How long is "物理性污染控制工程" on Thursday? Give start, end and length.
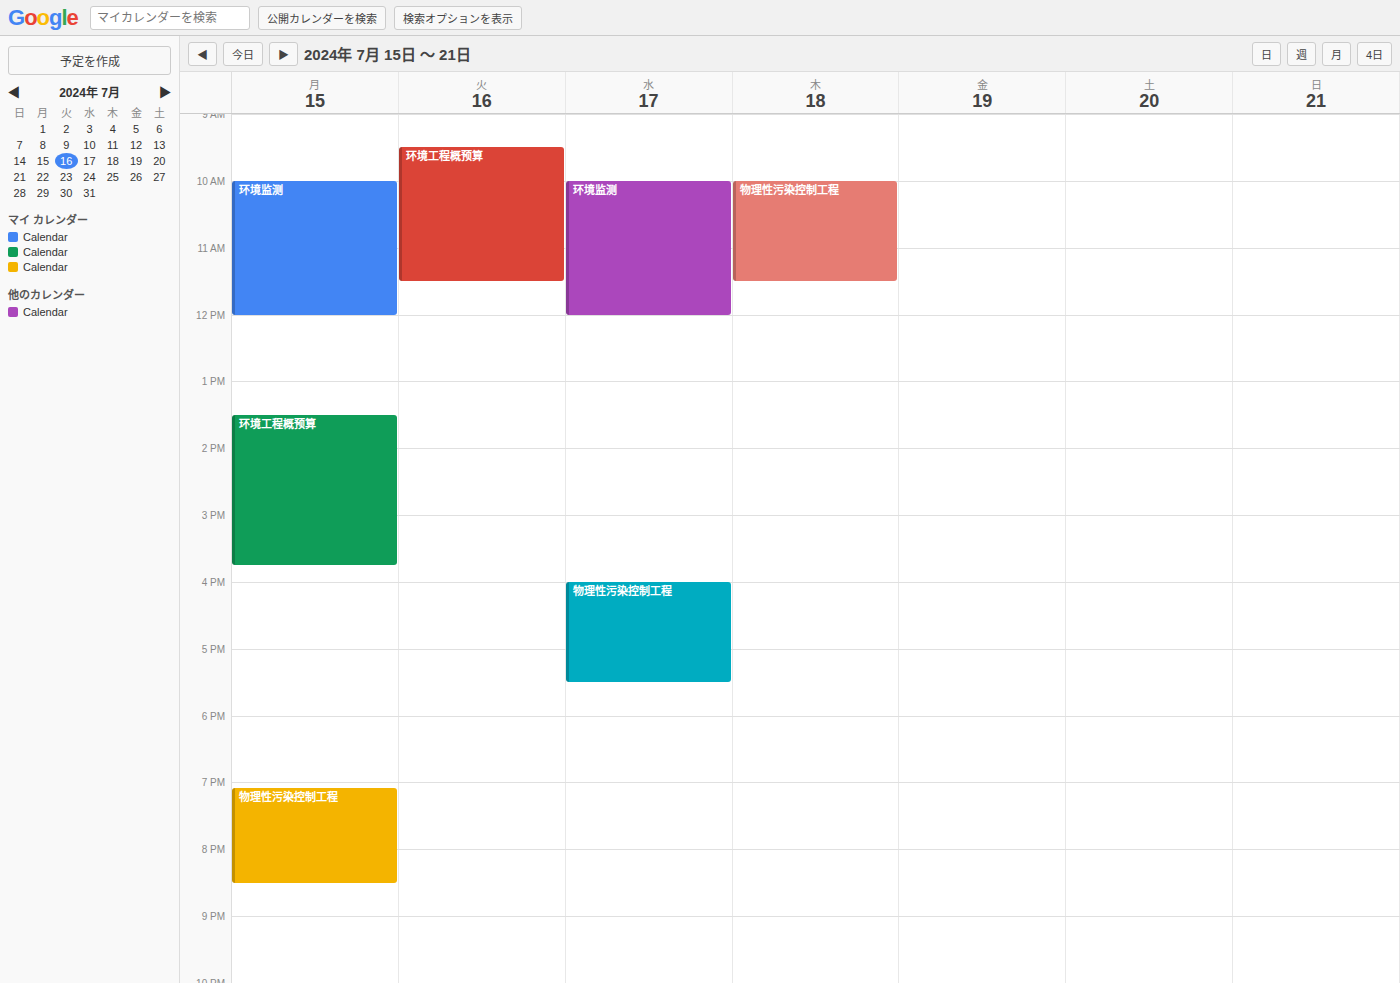
10:00 AM to 11:30 AM, 1 hour 30 minutes